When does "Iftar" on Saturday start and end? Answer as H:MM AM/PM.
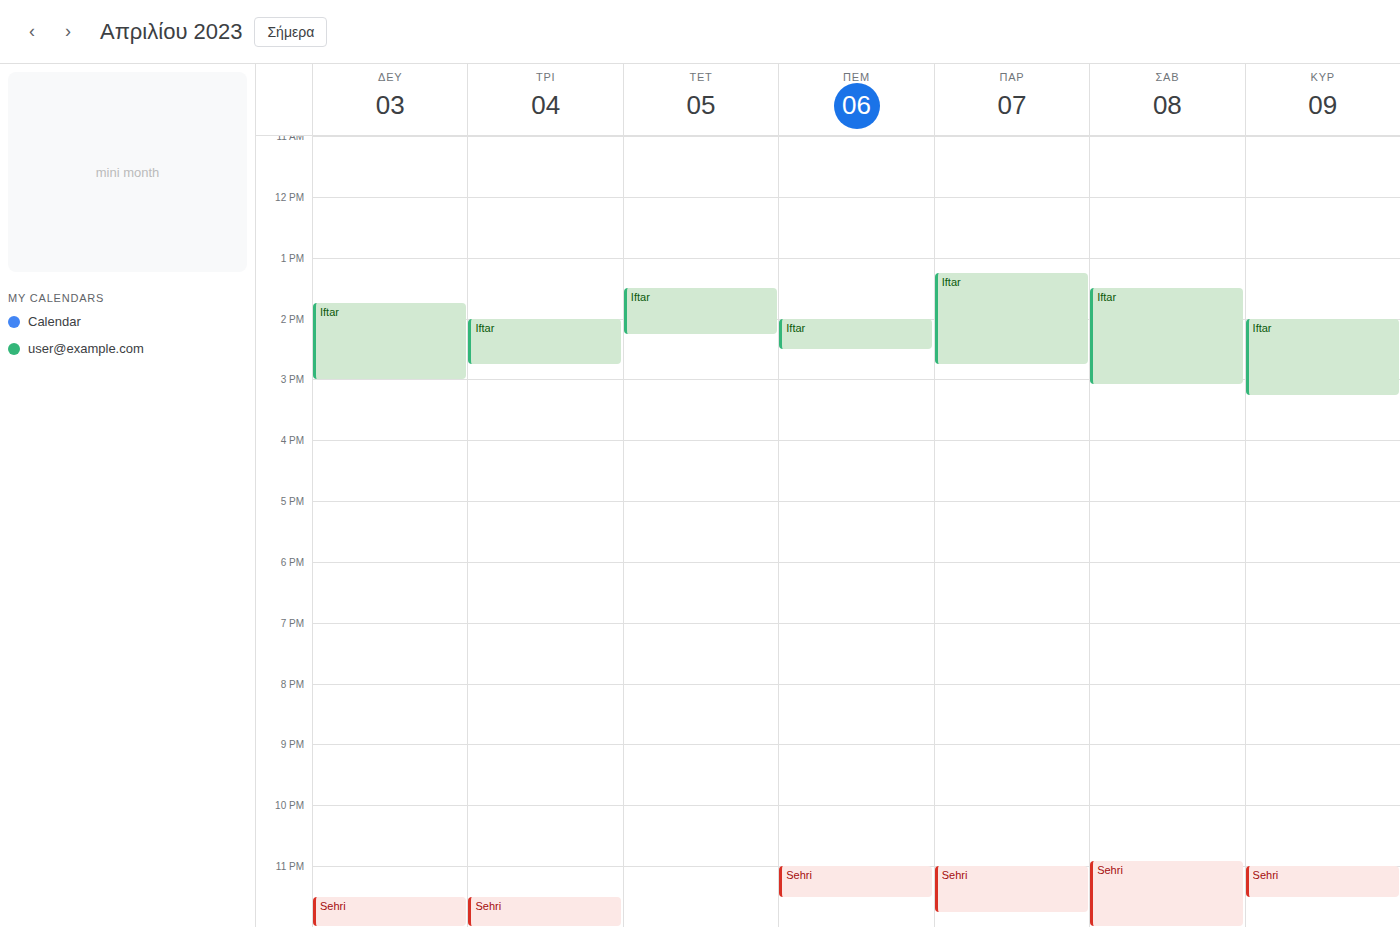
1:30 PM to 3:05 PM